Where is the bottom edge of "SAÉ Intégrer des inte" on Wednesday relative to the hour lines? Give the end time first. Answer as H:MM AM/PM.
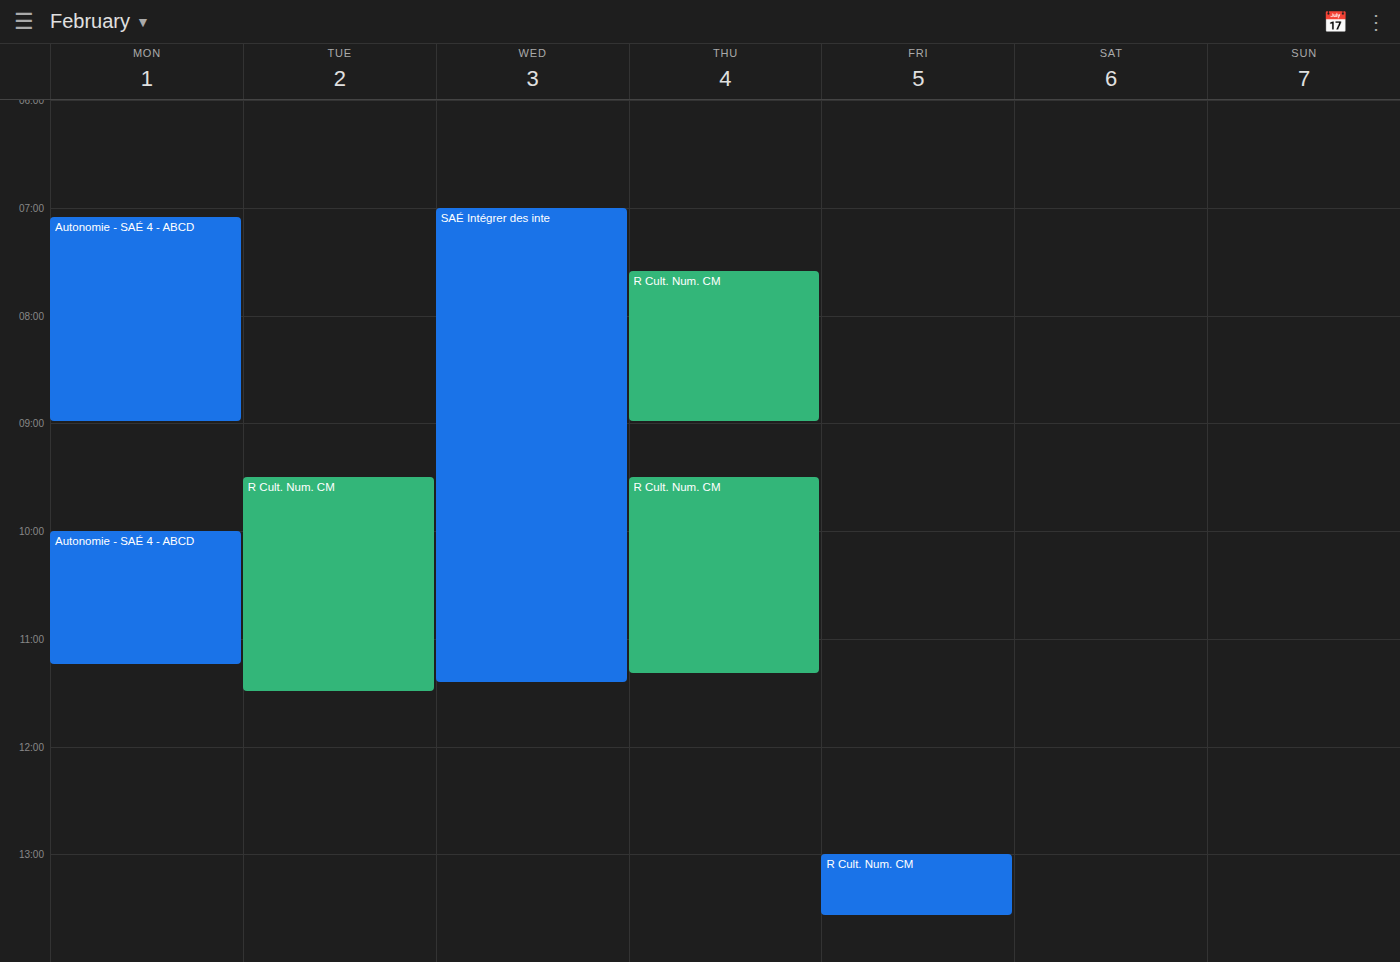
11:25 AM -- neither: 25 minutes below the 11 AM line and 35 minutes above the 12 PM line.